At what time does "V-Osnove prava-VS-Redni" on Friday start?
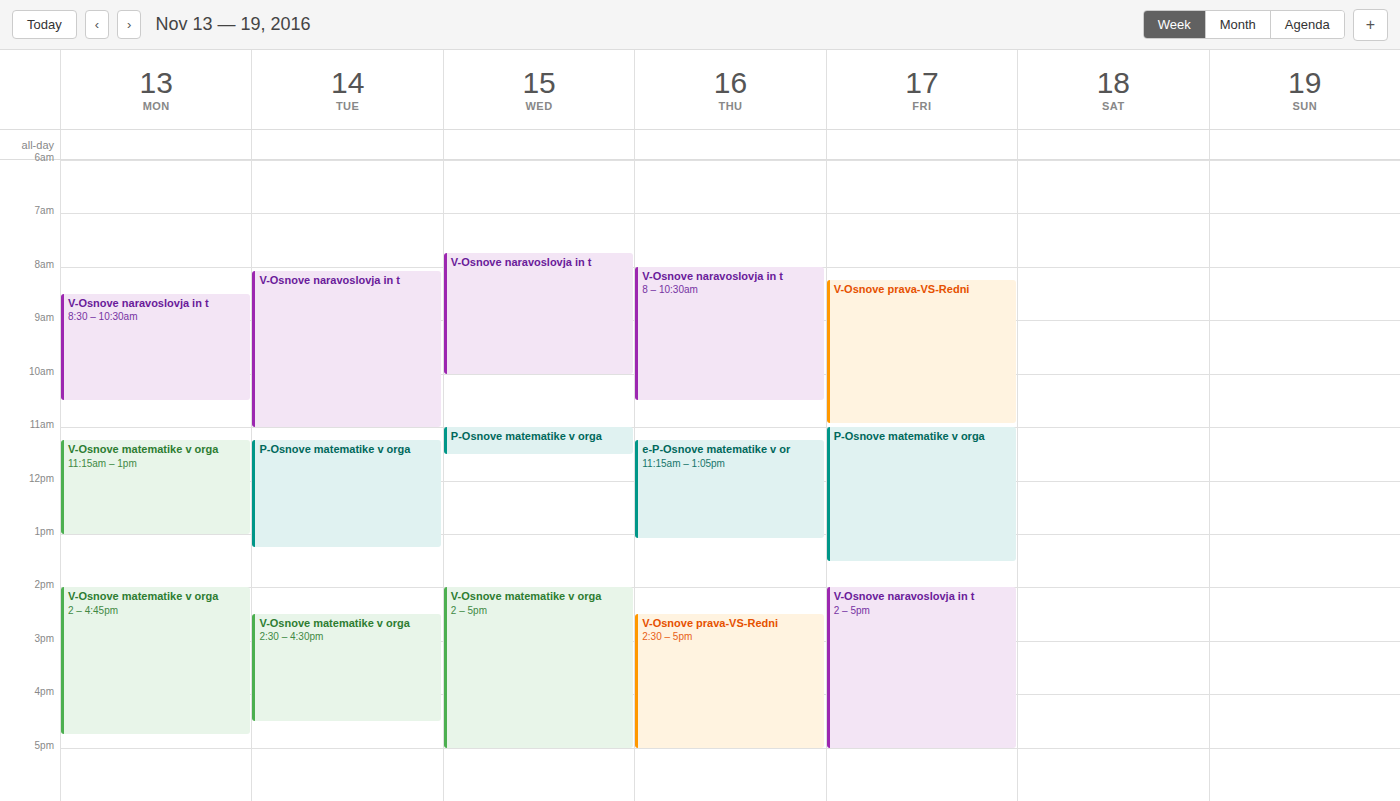
8:15 AM